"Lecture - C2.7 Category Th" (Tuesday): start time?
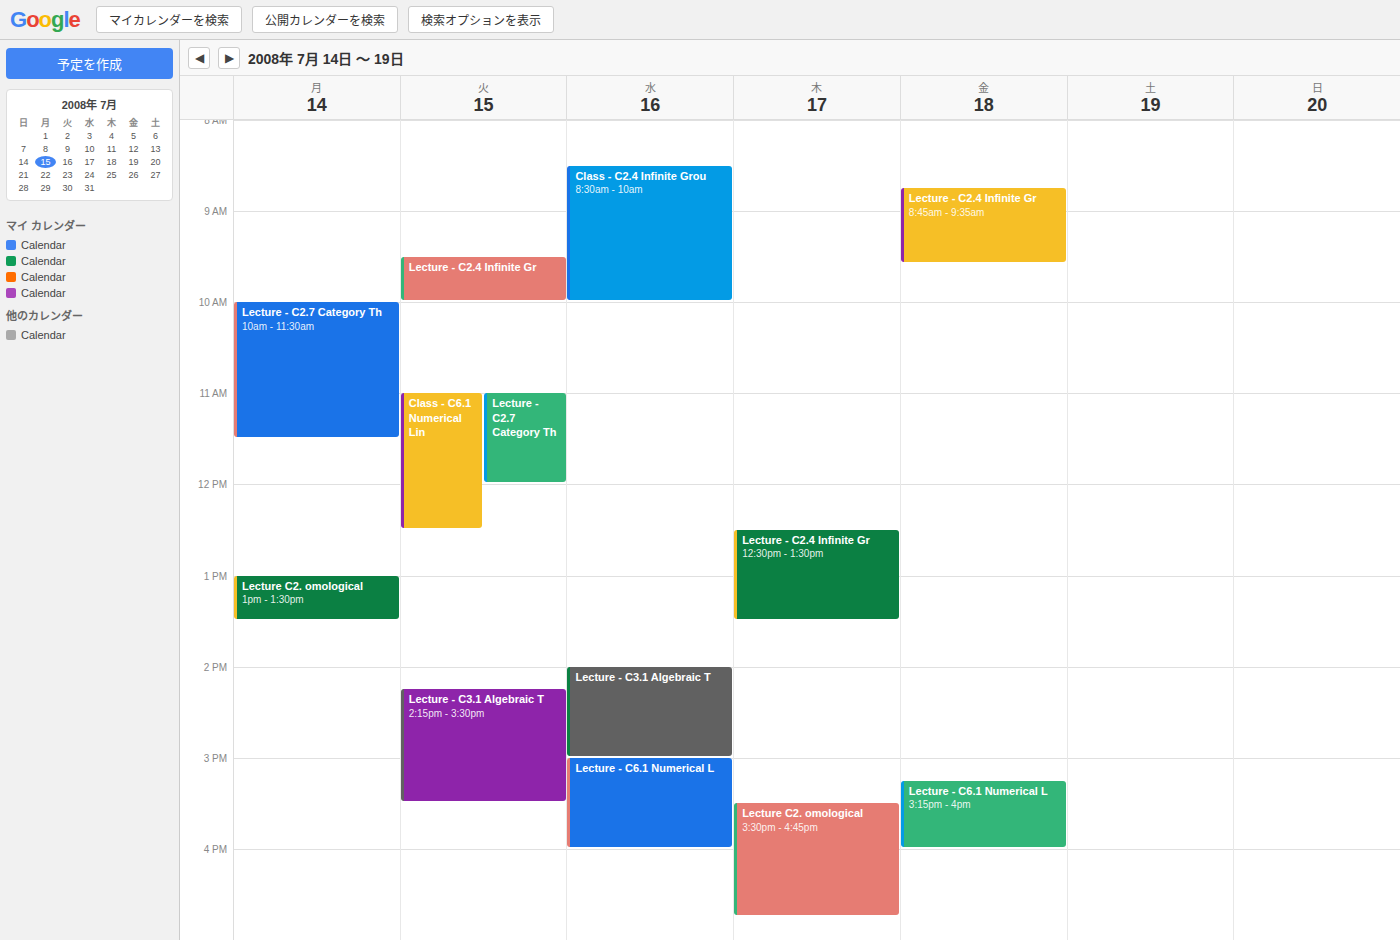
11:00 AM